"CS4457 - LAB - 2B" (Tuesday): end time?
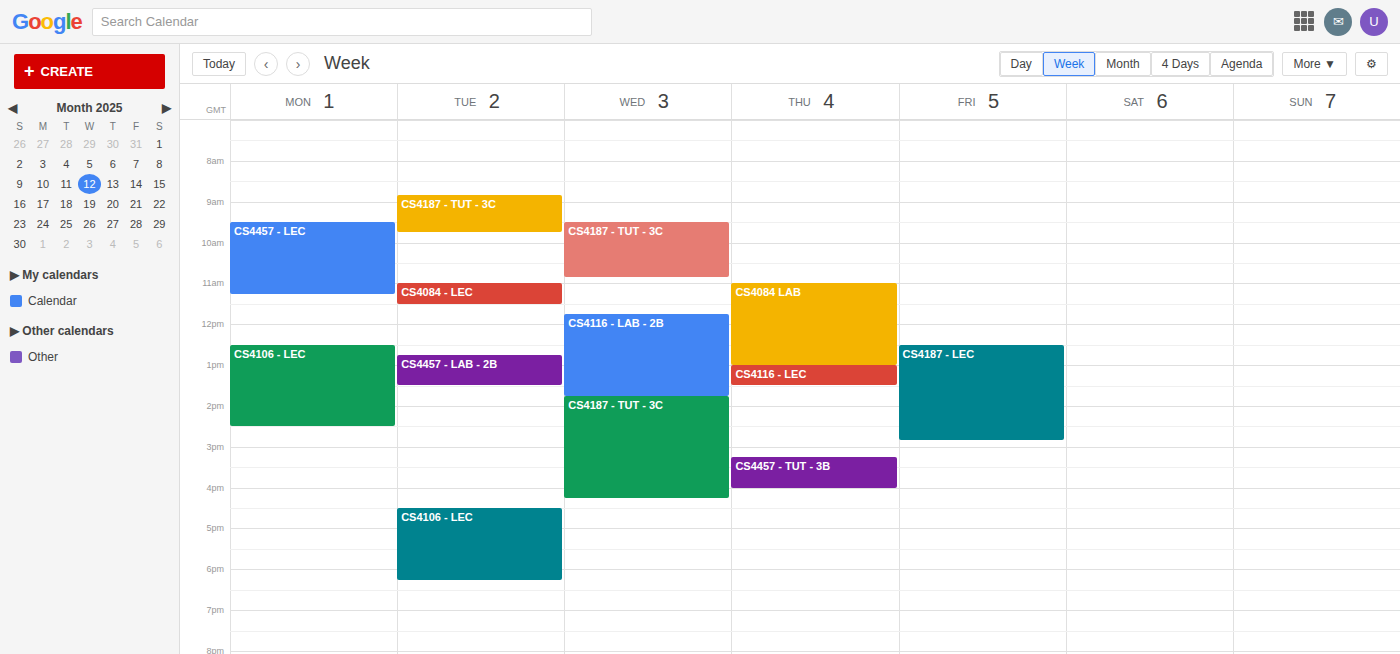
13:30